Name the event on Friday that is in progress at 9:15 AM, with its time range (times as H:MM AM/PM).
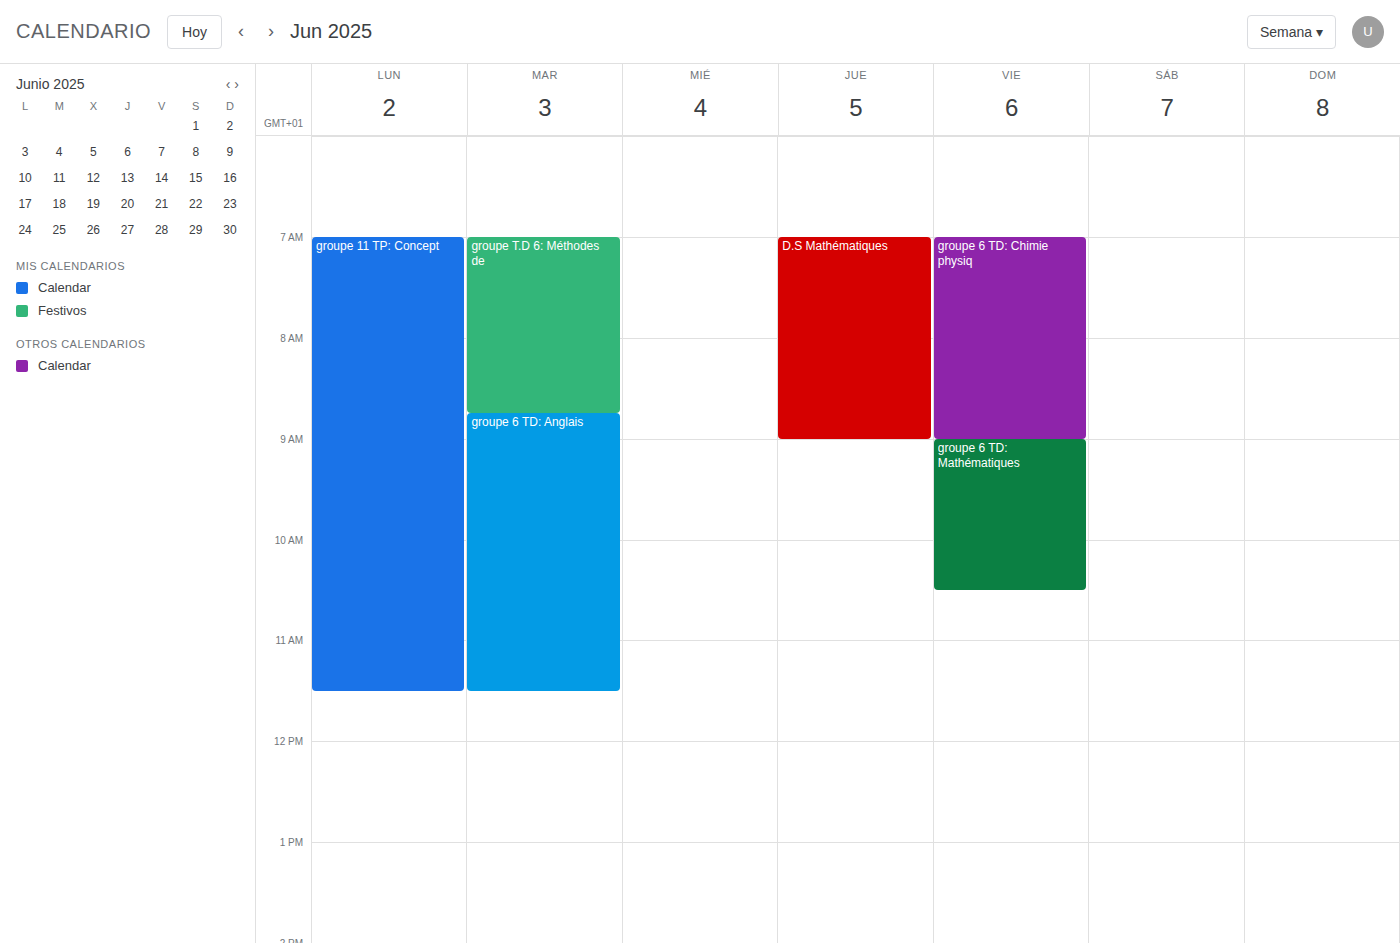
"groupe 6 TD: Mathématiques", 9:00 AM to 10:30 AM